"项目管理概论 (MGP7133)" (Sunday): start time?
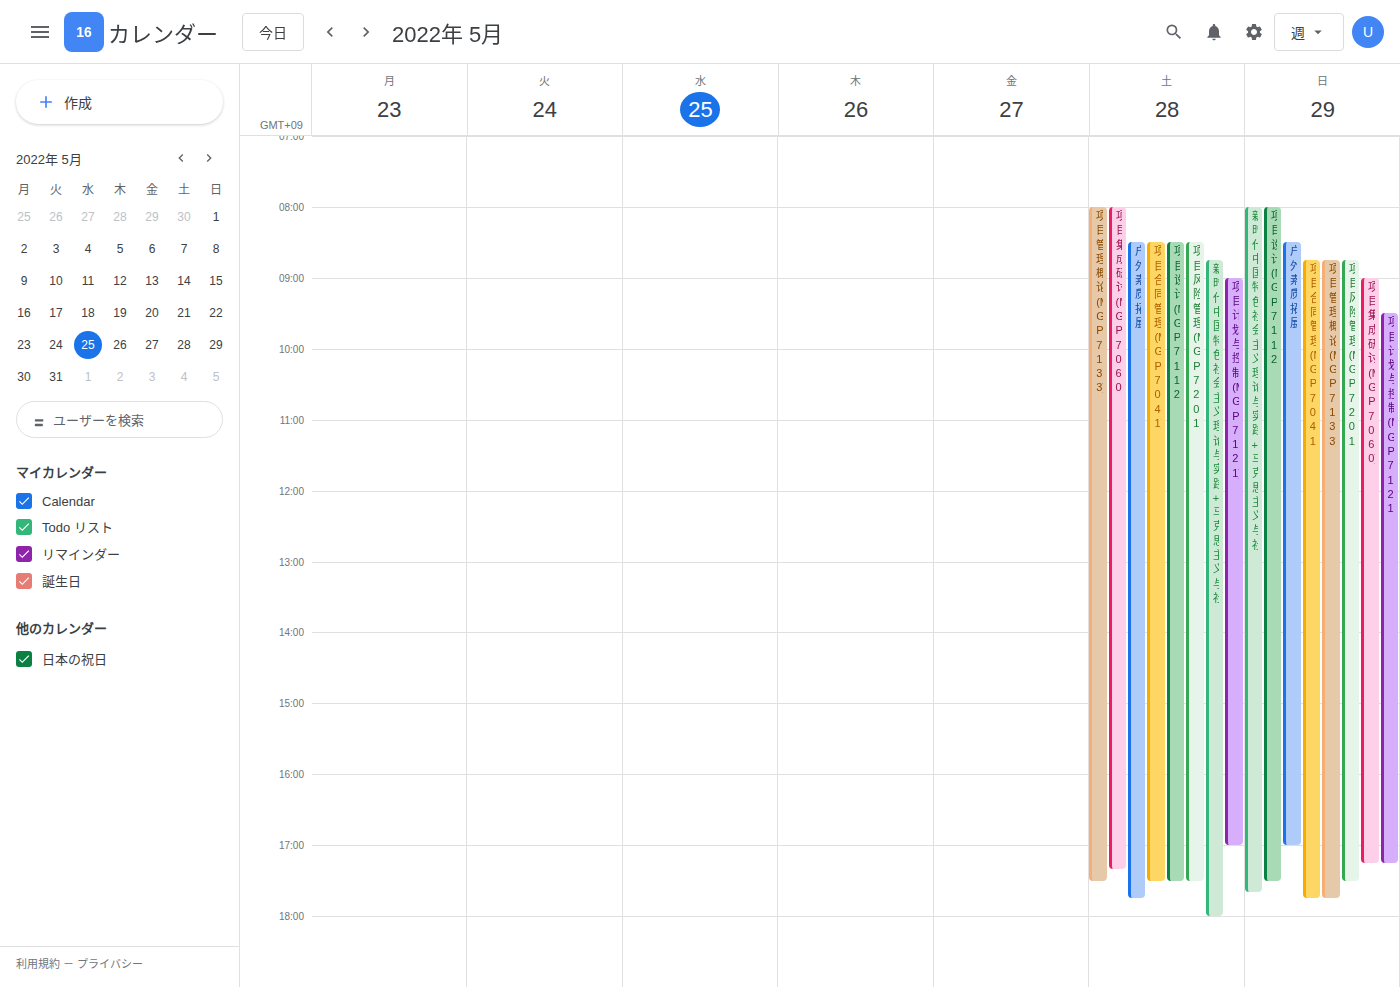
8:45 AM